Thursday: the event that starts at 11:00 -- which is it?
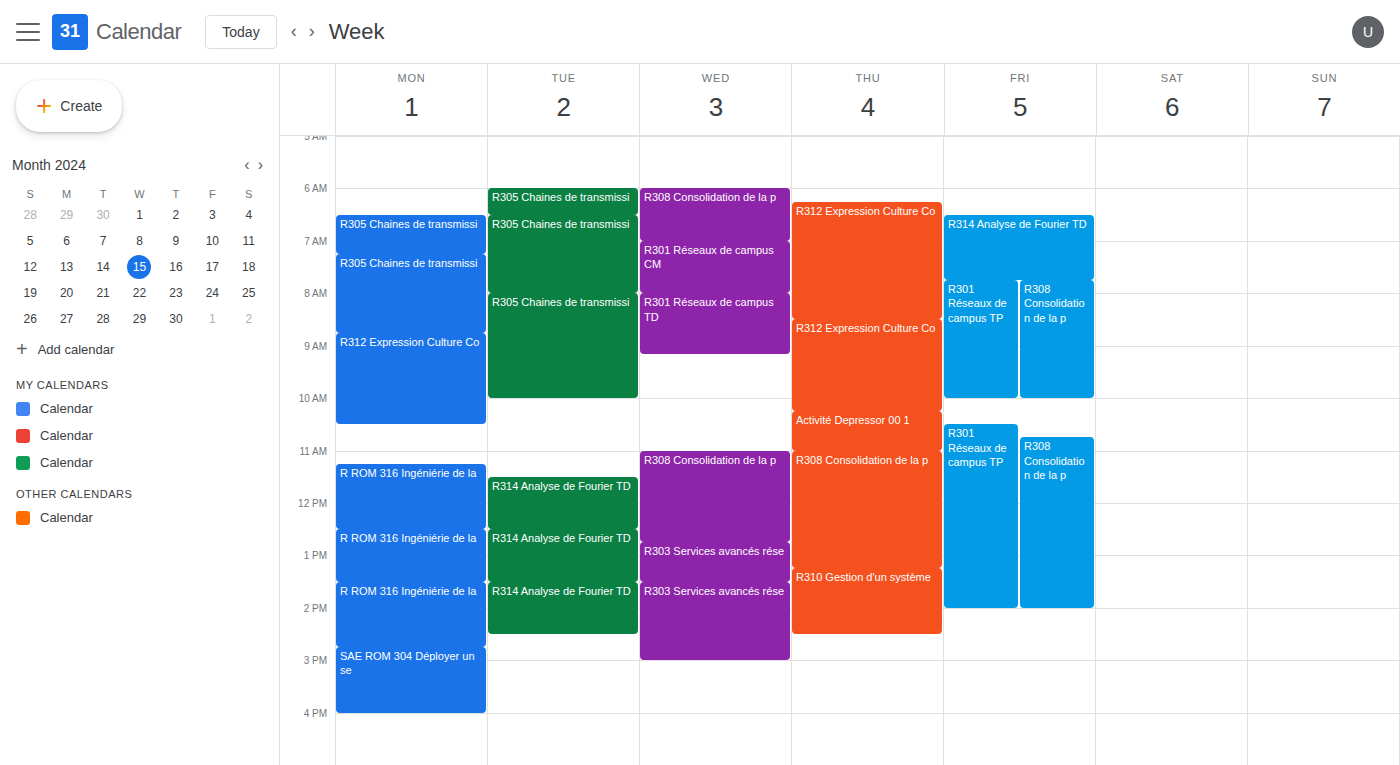
"R308 Consolidation de la p"